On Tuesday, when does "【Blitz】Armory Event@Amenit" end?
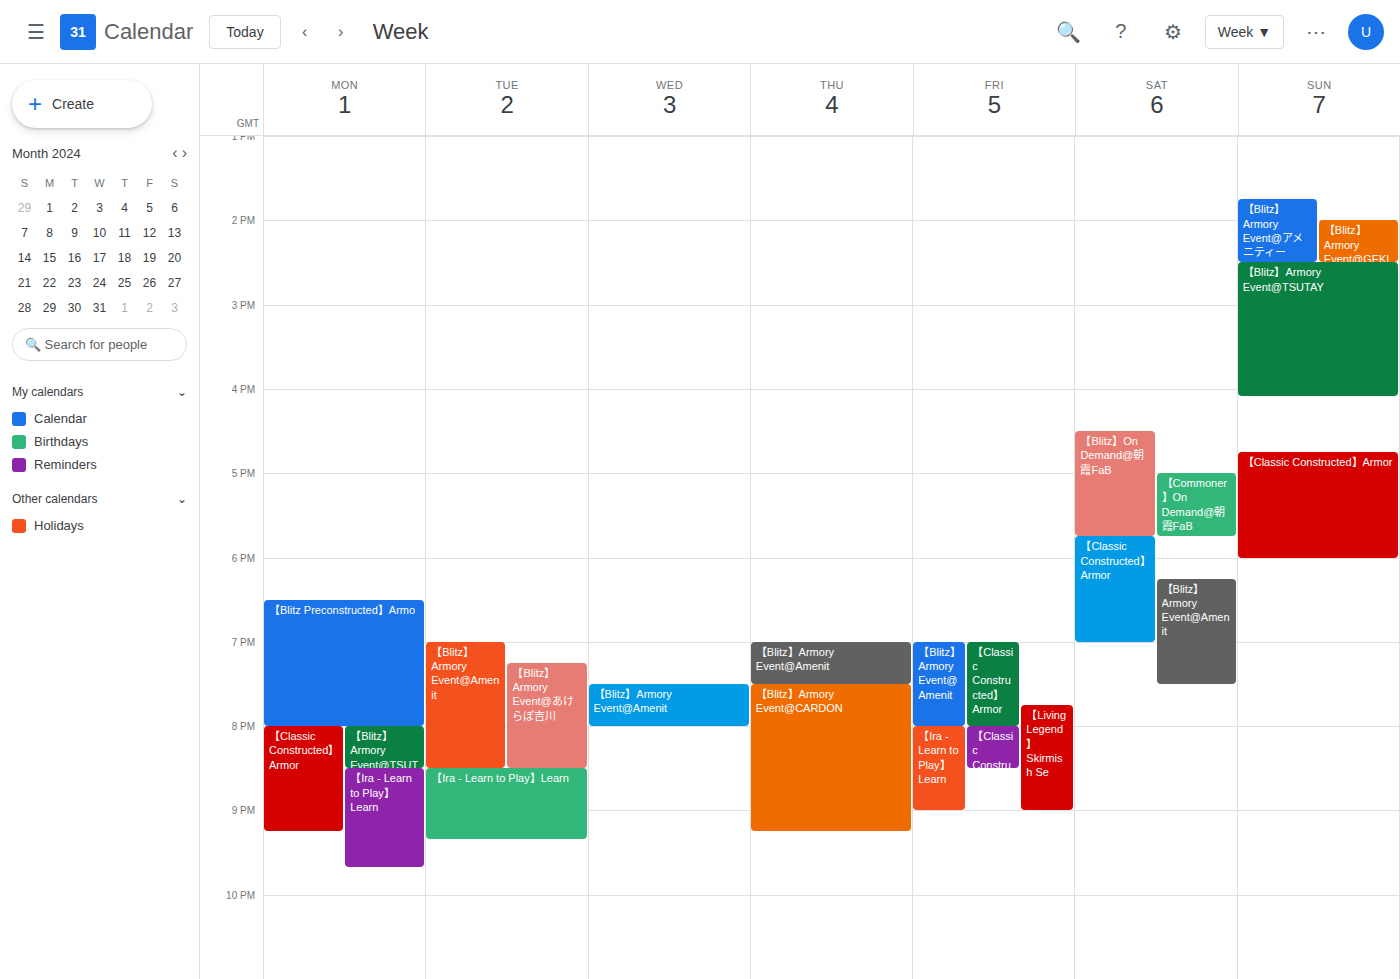
8:30 PM